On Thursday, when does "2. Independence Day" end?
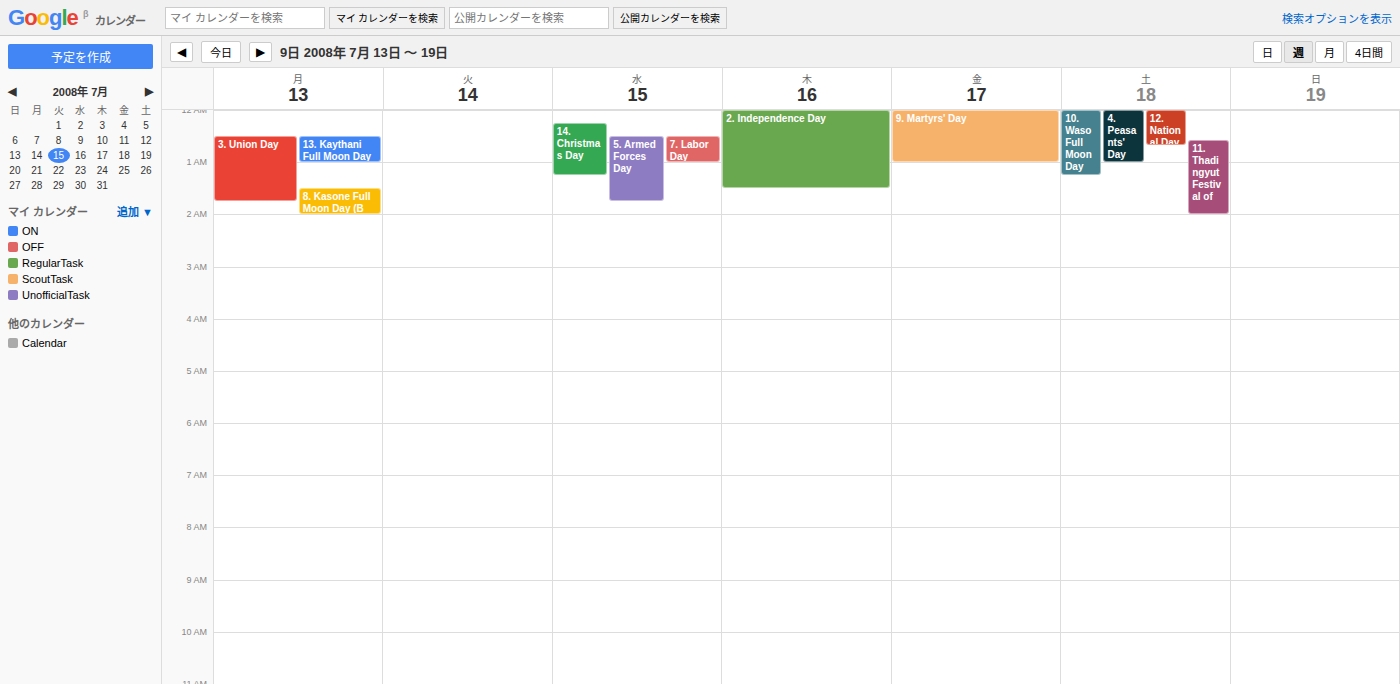
1:30 AM